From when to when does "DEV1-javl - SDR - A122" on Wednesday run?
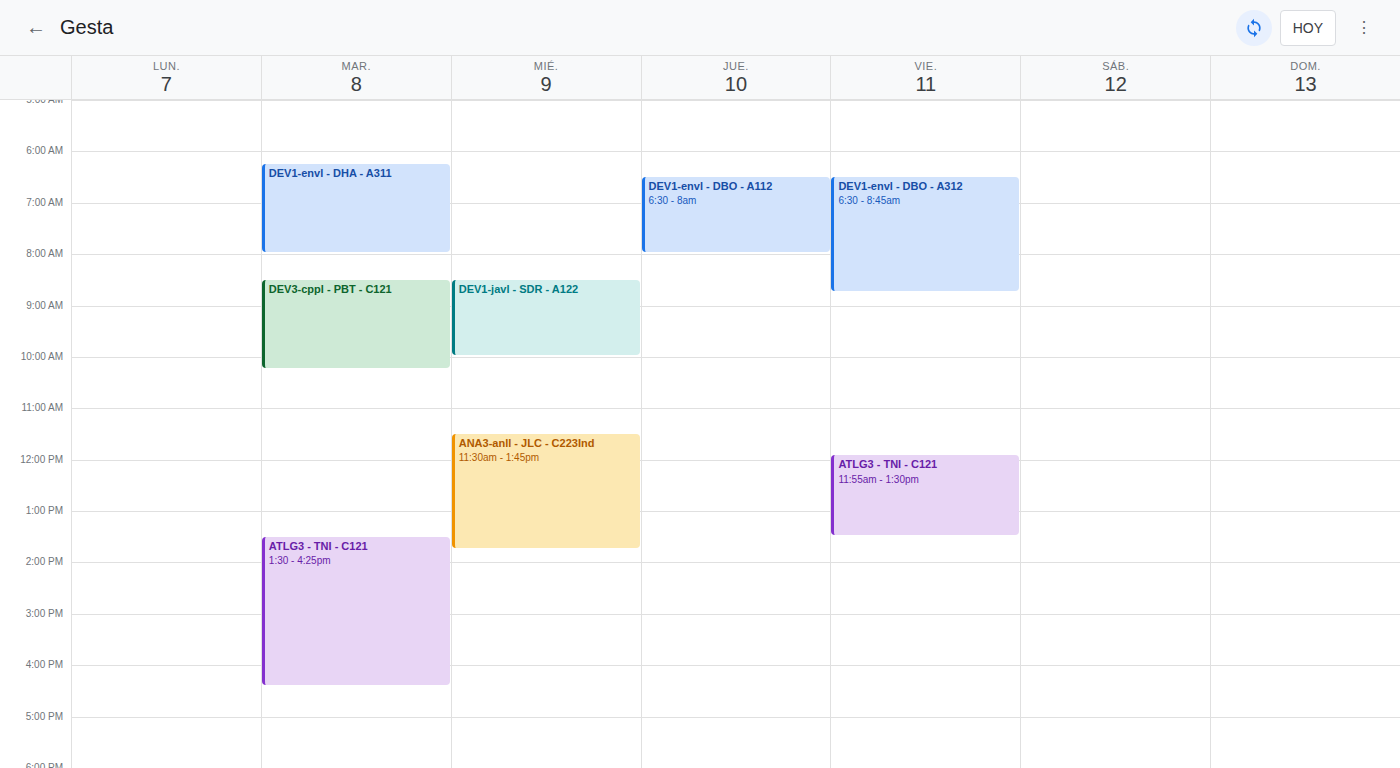
8:30 AM to 10:00 AM